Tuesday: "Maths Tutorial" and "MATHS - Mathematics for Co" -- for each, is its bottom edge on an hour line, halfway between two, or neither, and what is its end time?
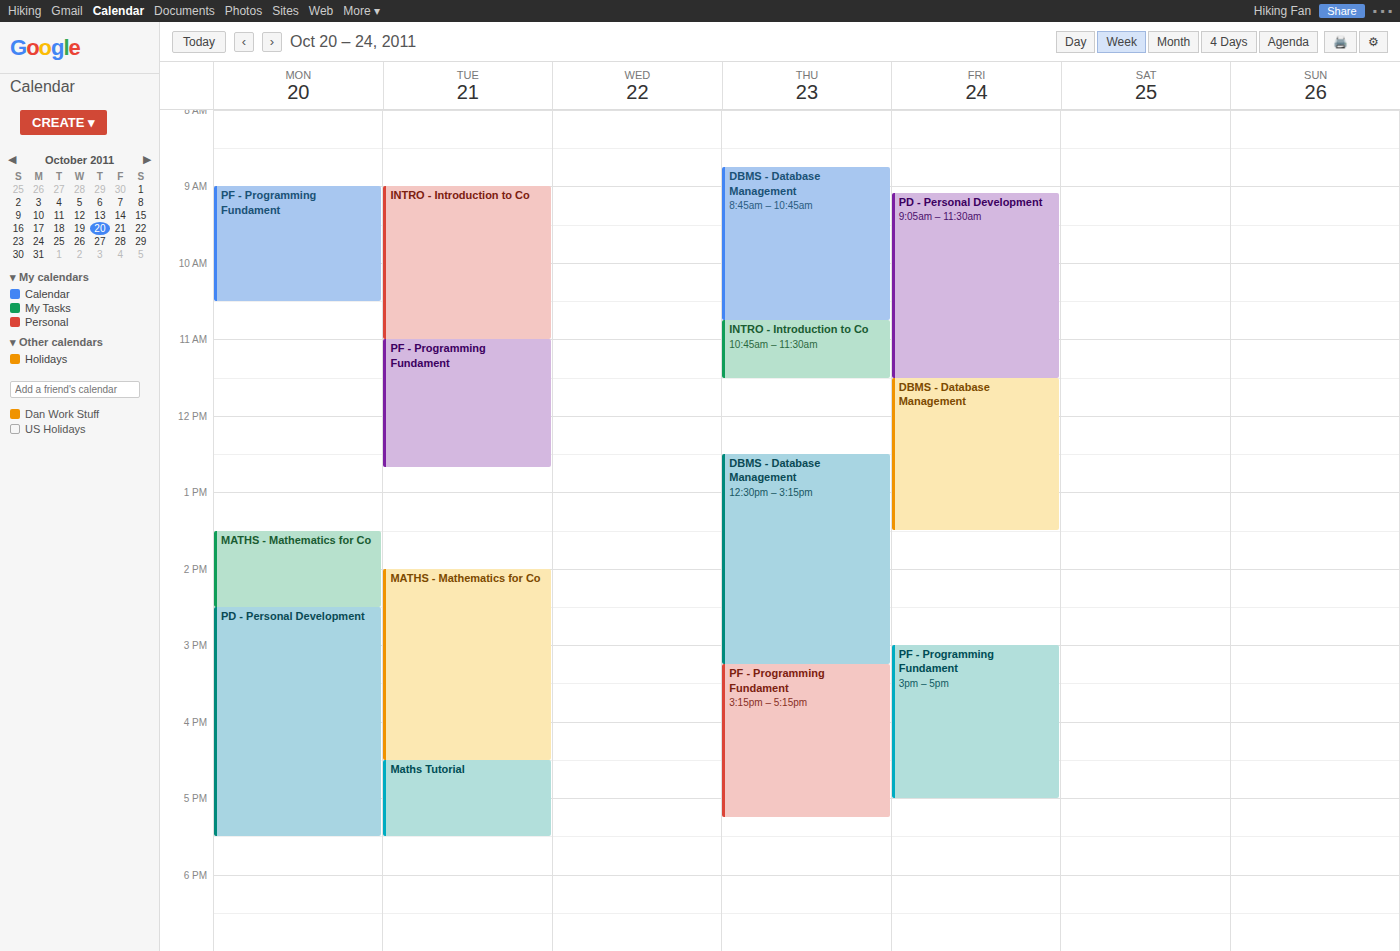
"Maths Tutorial": 5:30 PM, halfway between the 5 PM and 6 PM lines. "MATHS - Mathematics for Co": 4:30 PM, halfway between the 4 PM and 5 PM lines.